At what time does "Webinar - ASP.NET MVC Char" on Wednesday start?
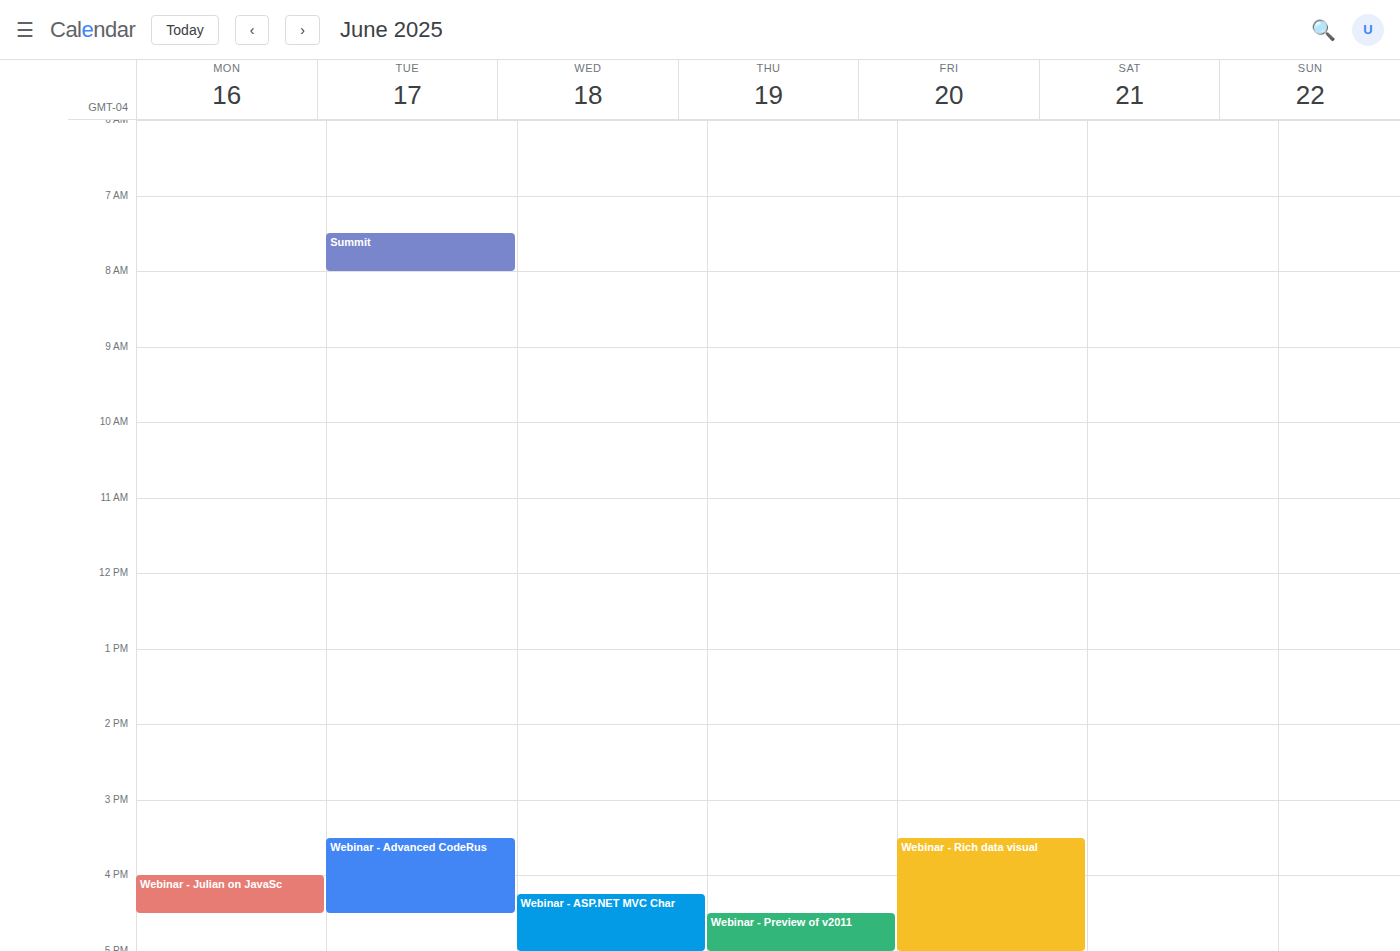
4:15 PM